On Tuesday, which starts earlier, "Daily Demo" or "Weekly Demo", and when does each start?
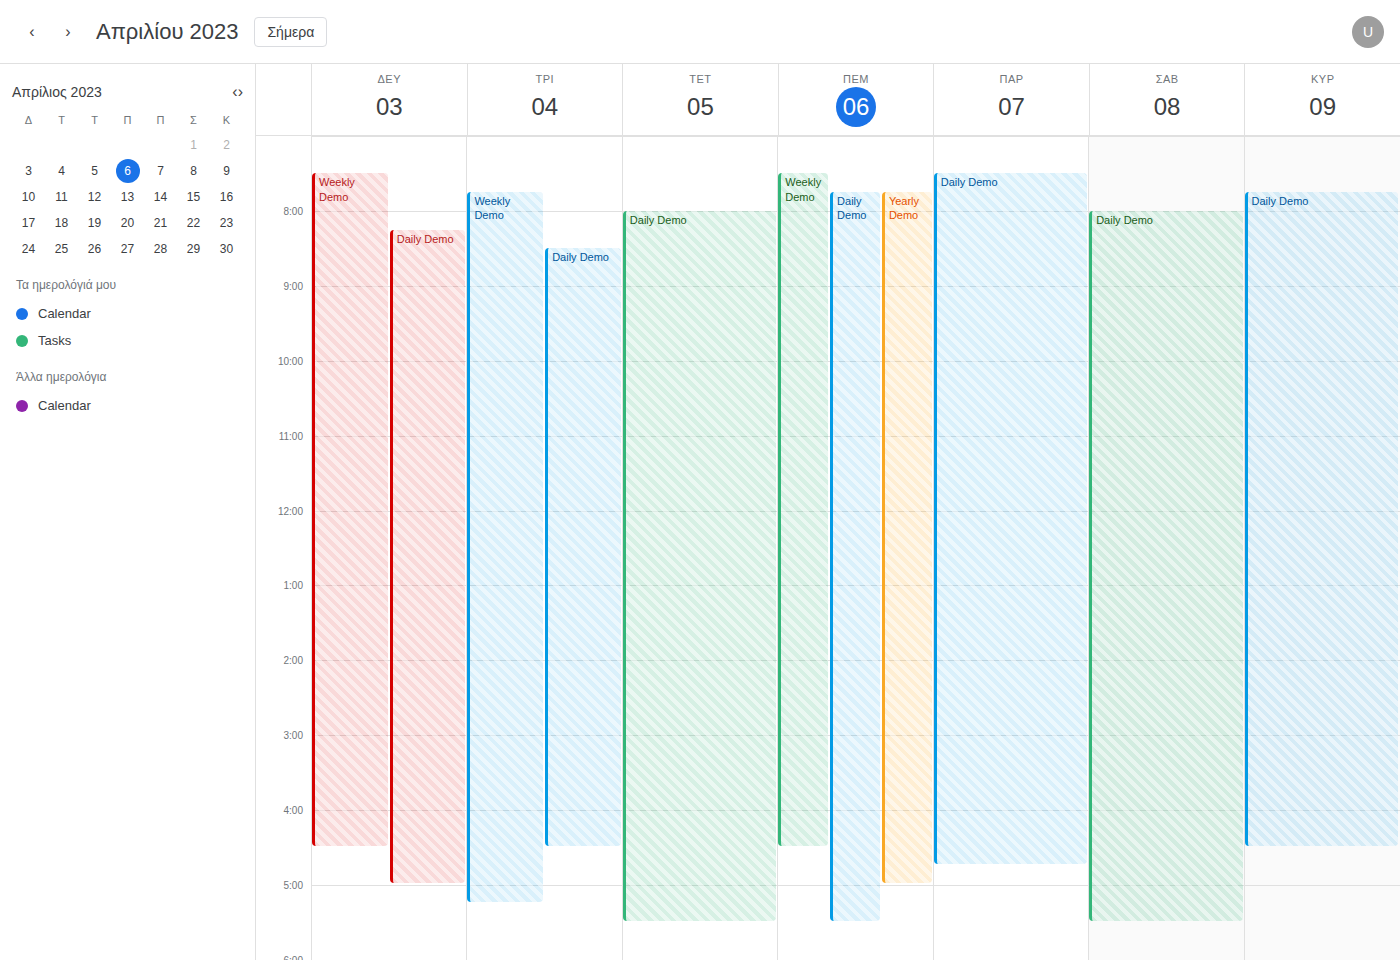
"Weekly Demo" 7:45 AM; "Daily Demo" 8:30 AM.